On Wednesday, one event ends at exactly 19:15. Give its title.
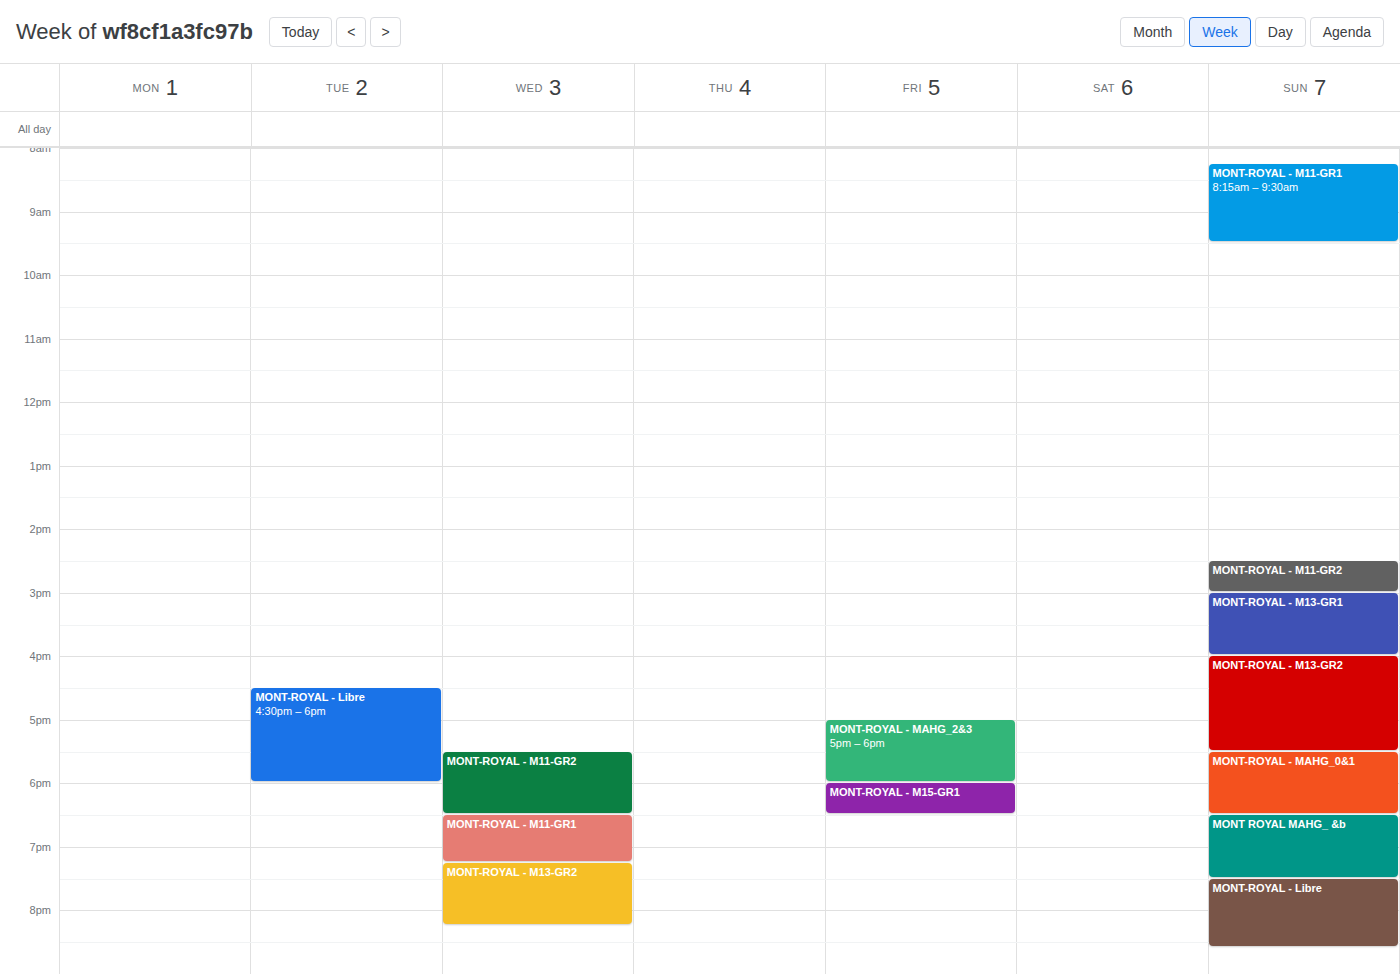
"MONT-ROYAL - M11-GR1"